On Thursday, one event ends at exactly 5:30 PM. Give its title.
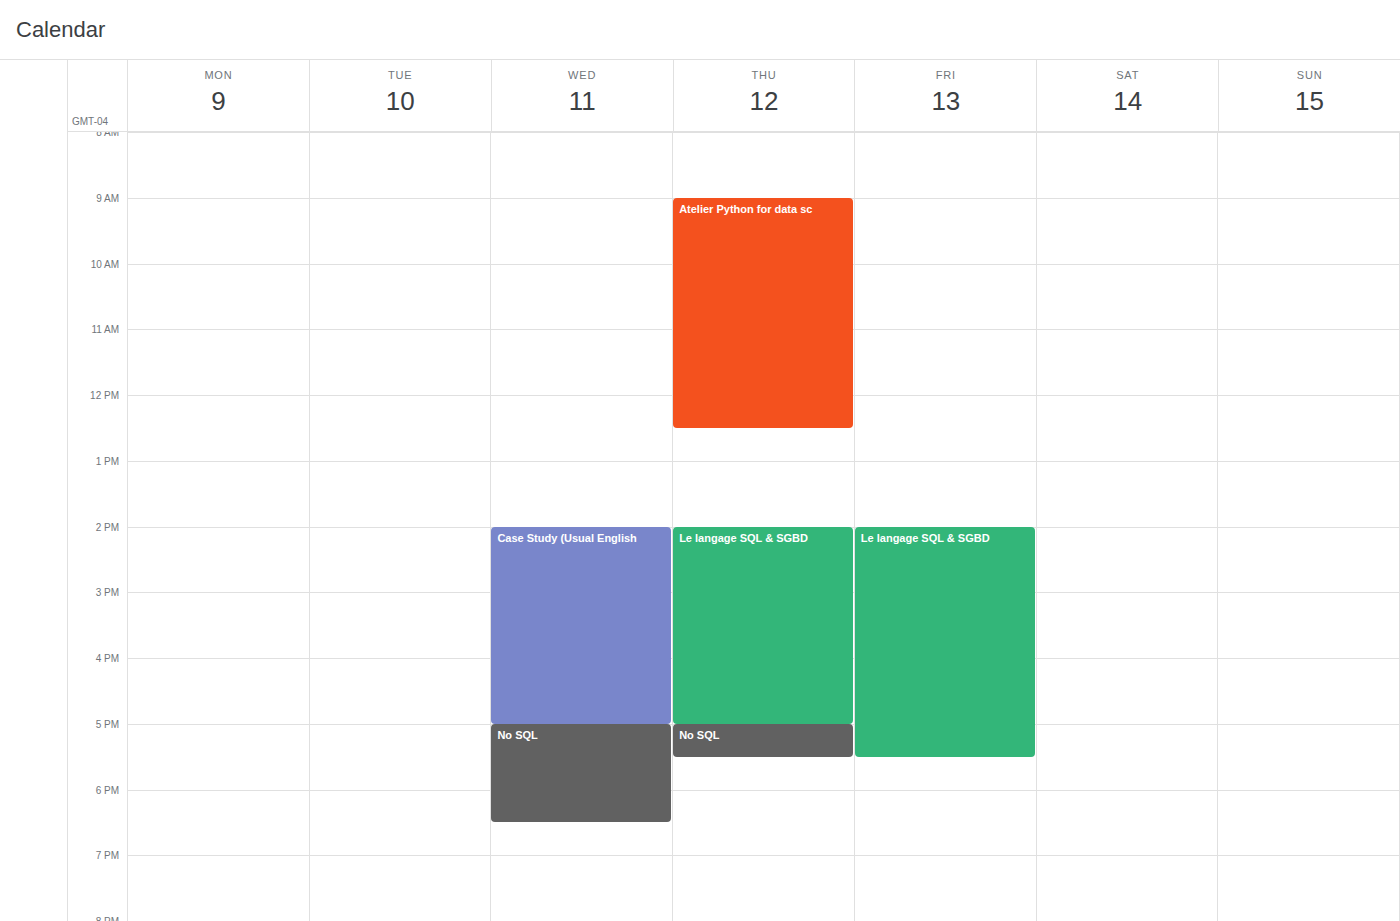
"No SQL"